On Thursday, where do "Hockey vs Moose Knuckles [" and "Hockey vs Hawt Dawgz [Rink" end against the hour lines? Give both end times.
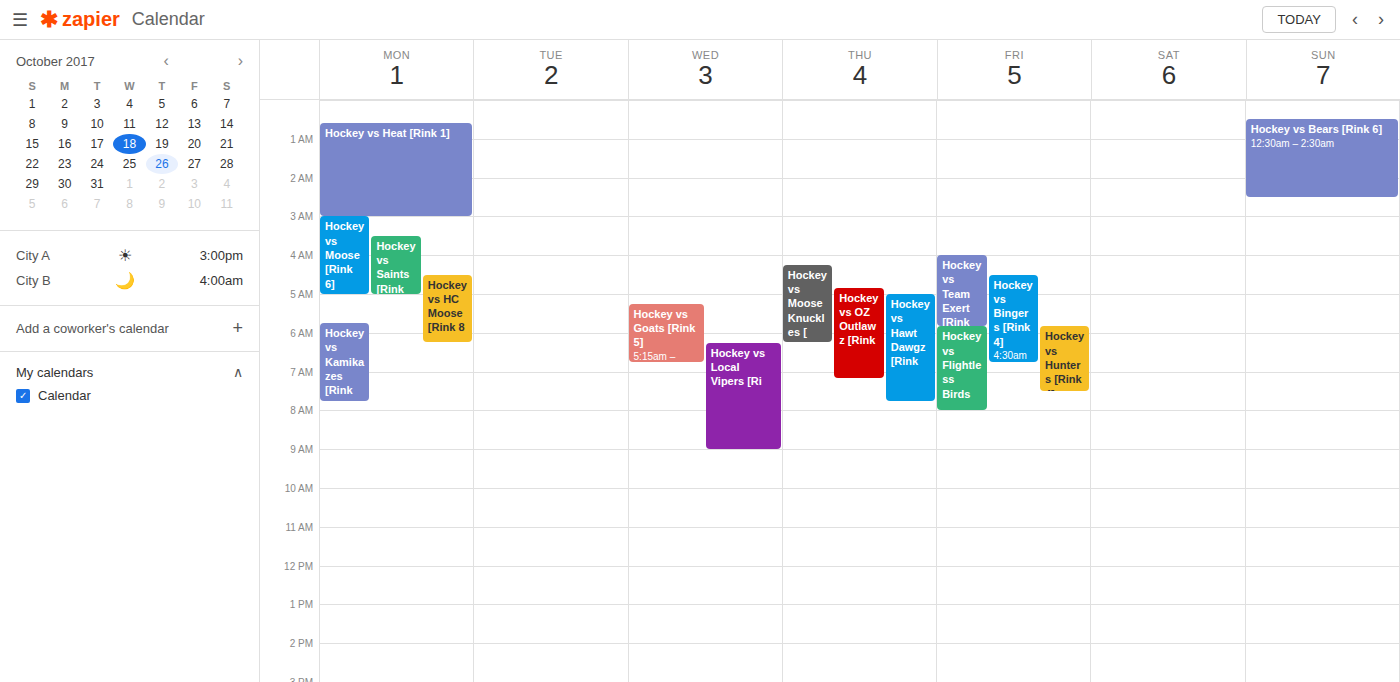
"Hockey vs Moose Knuckles [": 6:15 AM, neither: a quarter of the way from the 6 AM line to the 7 AM line. "Hockey vs Hawt Dawgz [Rink": 7:45 AM, neither: three quarters of the way from the 7 AM line to the 8 AM line.